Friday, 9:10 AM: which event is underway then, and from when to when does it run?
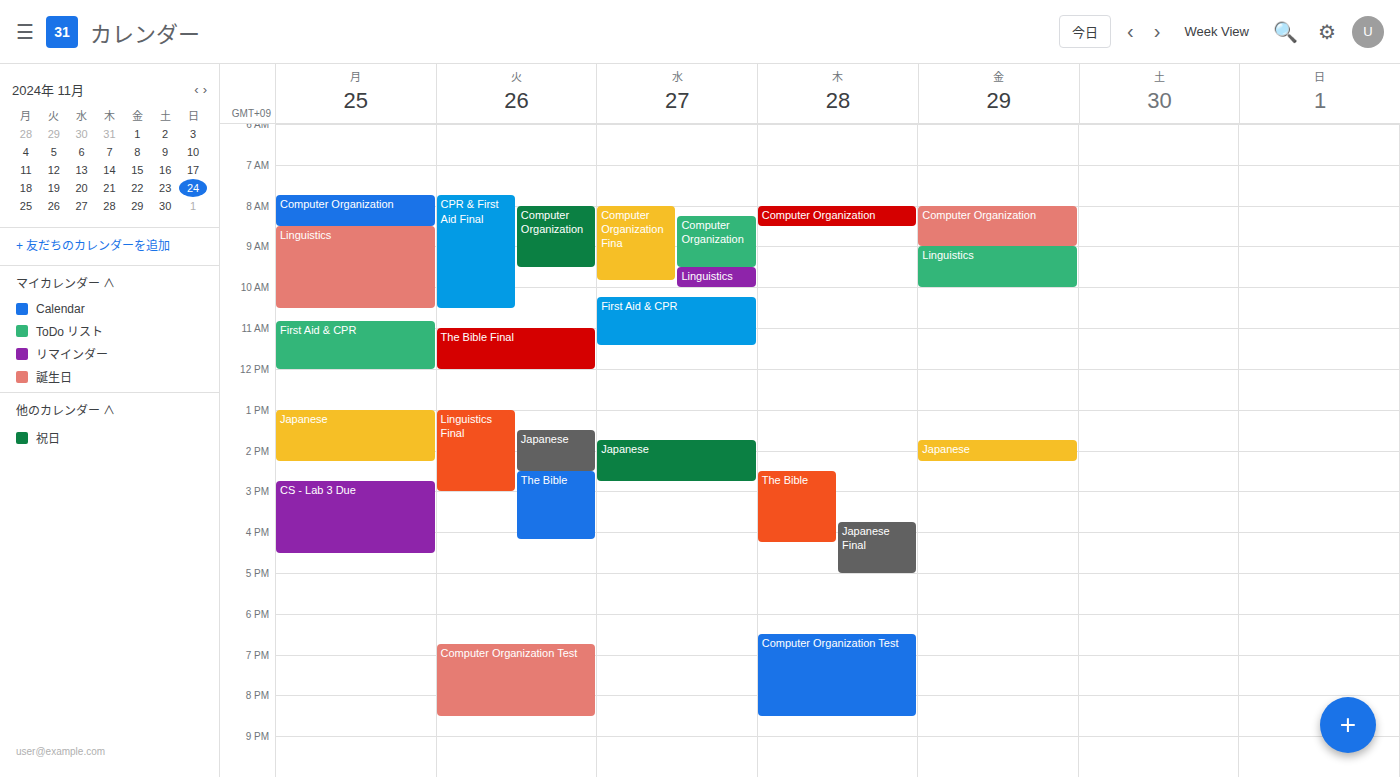
"Linguistics", 9:00 AM to 10:00 AM